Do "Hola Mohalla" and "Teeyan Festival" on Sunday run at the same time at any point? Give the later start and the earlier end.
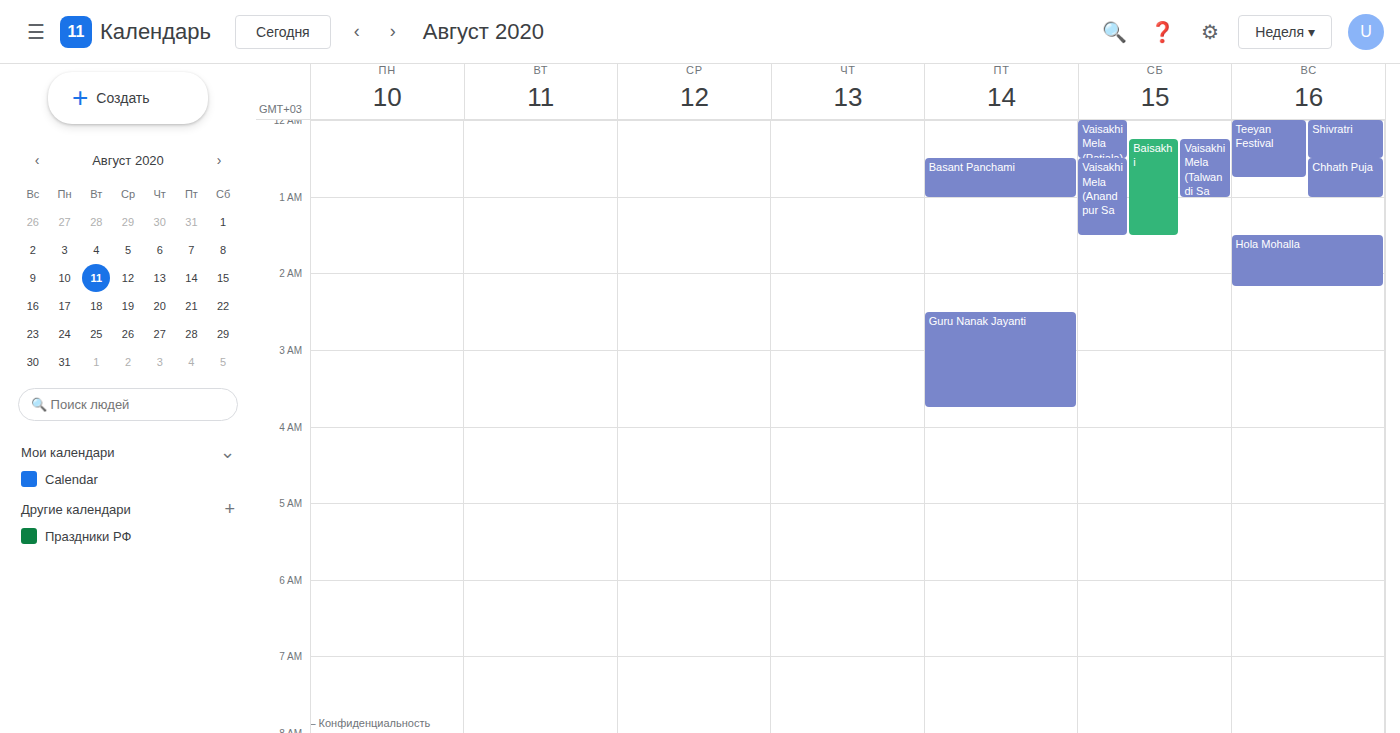
"Teeyan Festival" ends at 12:45 AM and "Hola Mohalla" starts at 1:30 AM -- no overlap.